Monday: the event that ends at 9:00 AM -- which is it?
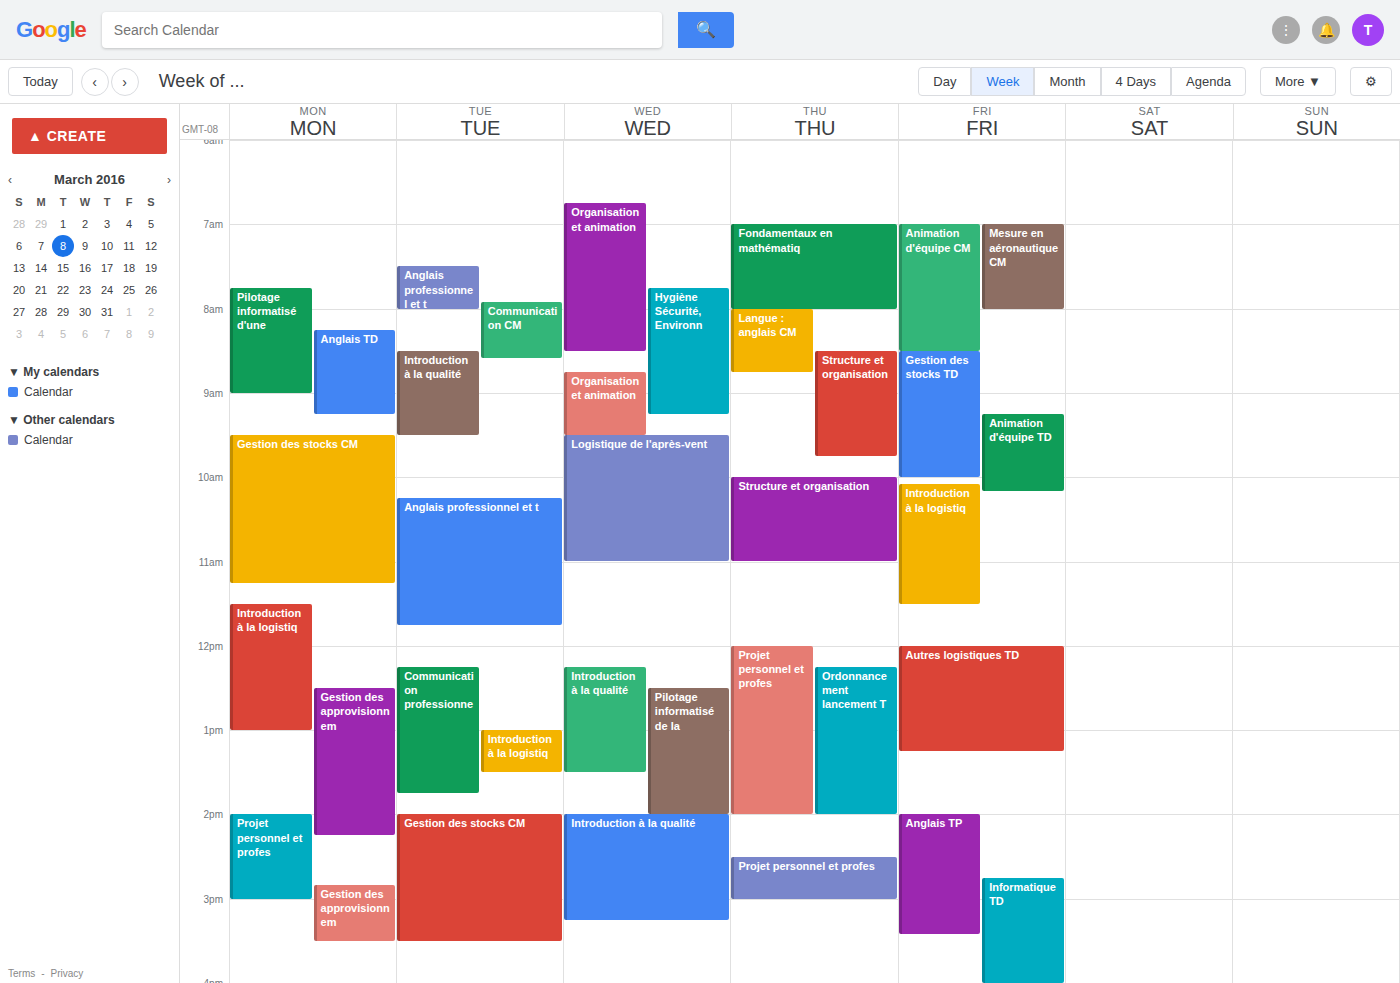
"Pilotage informatisé d'une"